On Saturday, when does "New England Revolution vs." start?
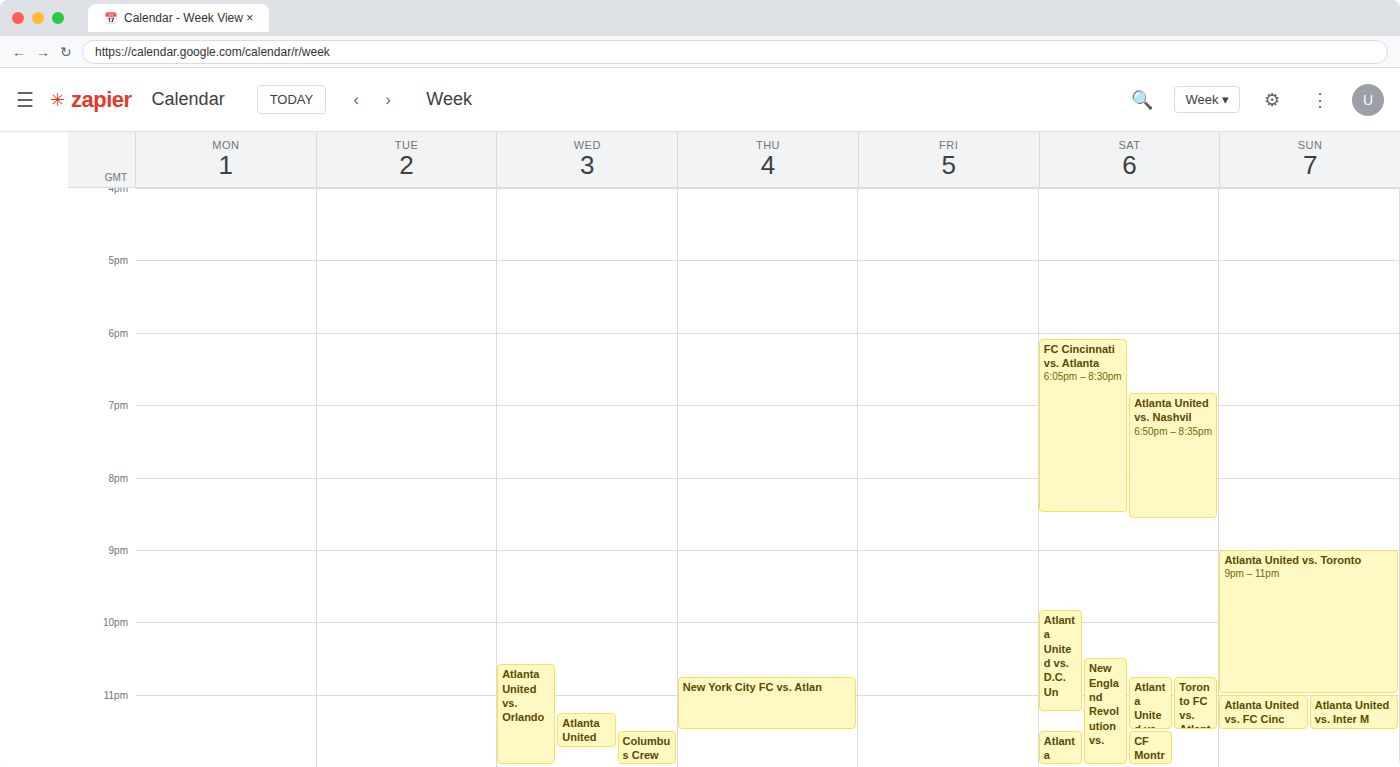
10:30 PM